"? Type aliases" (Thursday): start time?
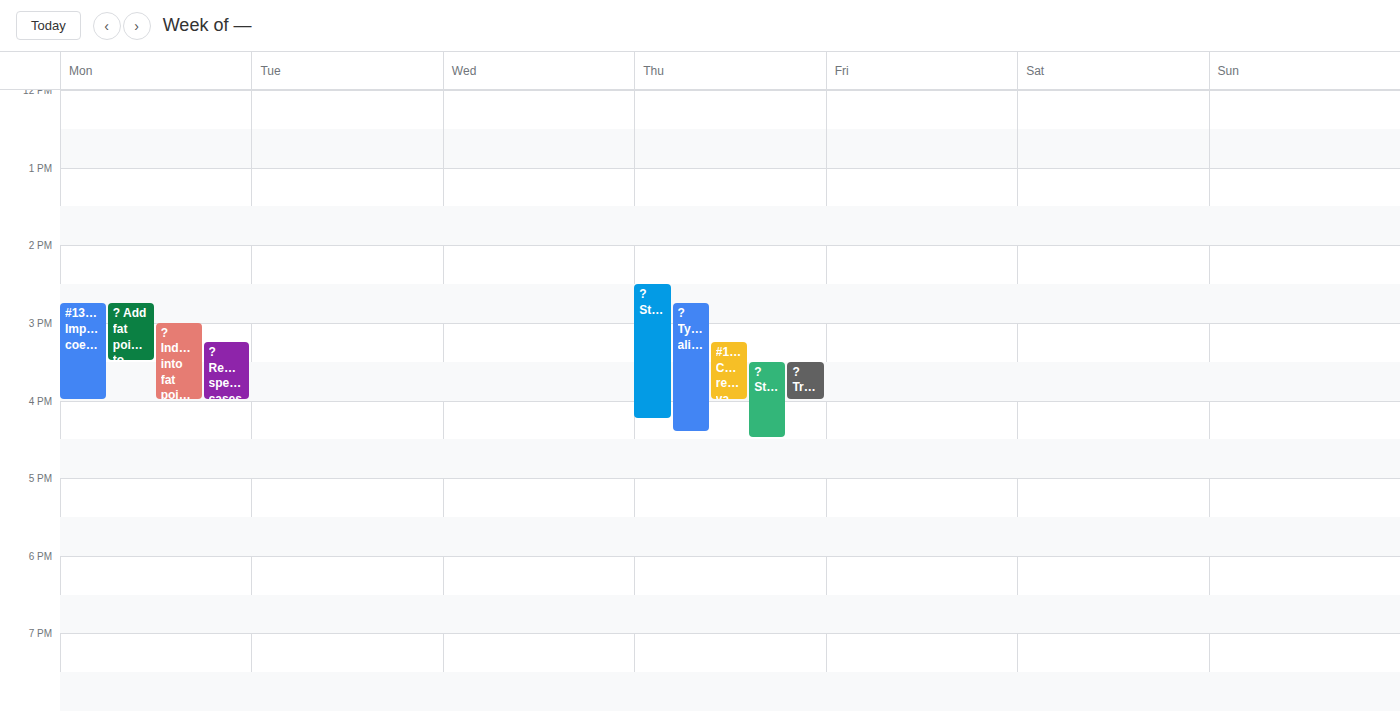
2:45 PM